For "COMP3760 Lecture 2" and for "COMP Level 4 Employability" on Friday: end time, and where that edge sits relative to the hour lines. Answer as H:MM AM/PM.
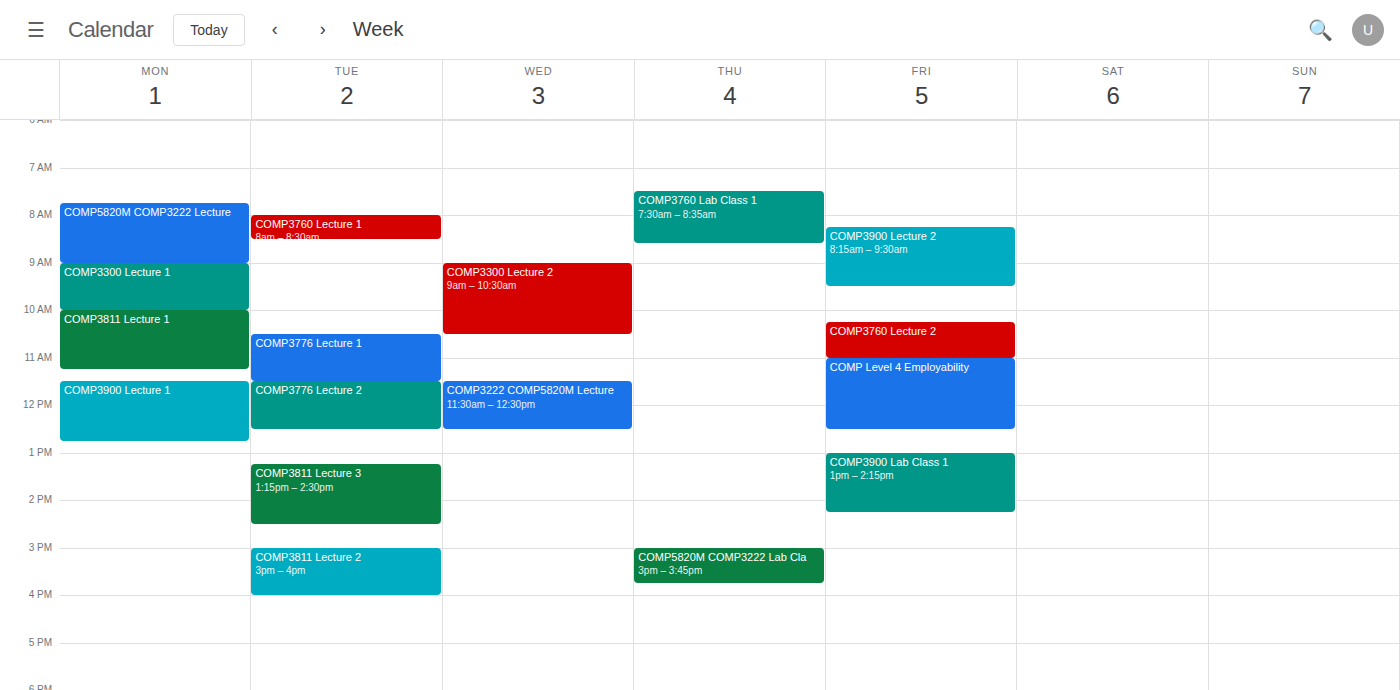
"COMP3760 Lecture 2": 11:00 AM, exactly on the 11 AM line. "COMP Level 4 Employability": 12:30 PM, halfway between the 12 PM and 1 PM lines.